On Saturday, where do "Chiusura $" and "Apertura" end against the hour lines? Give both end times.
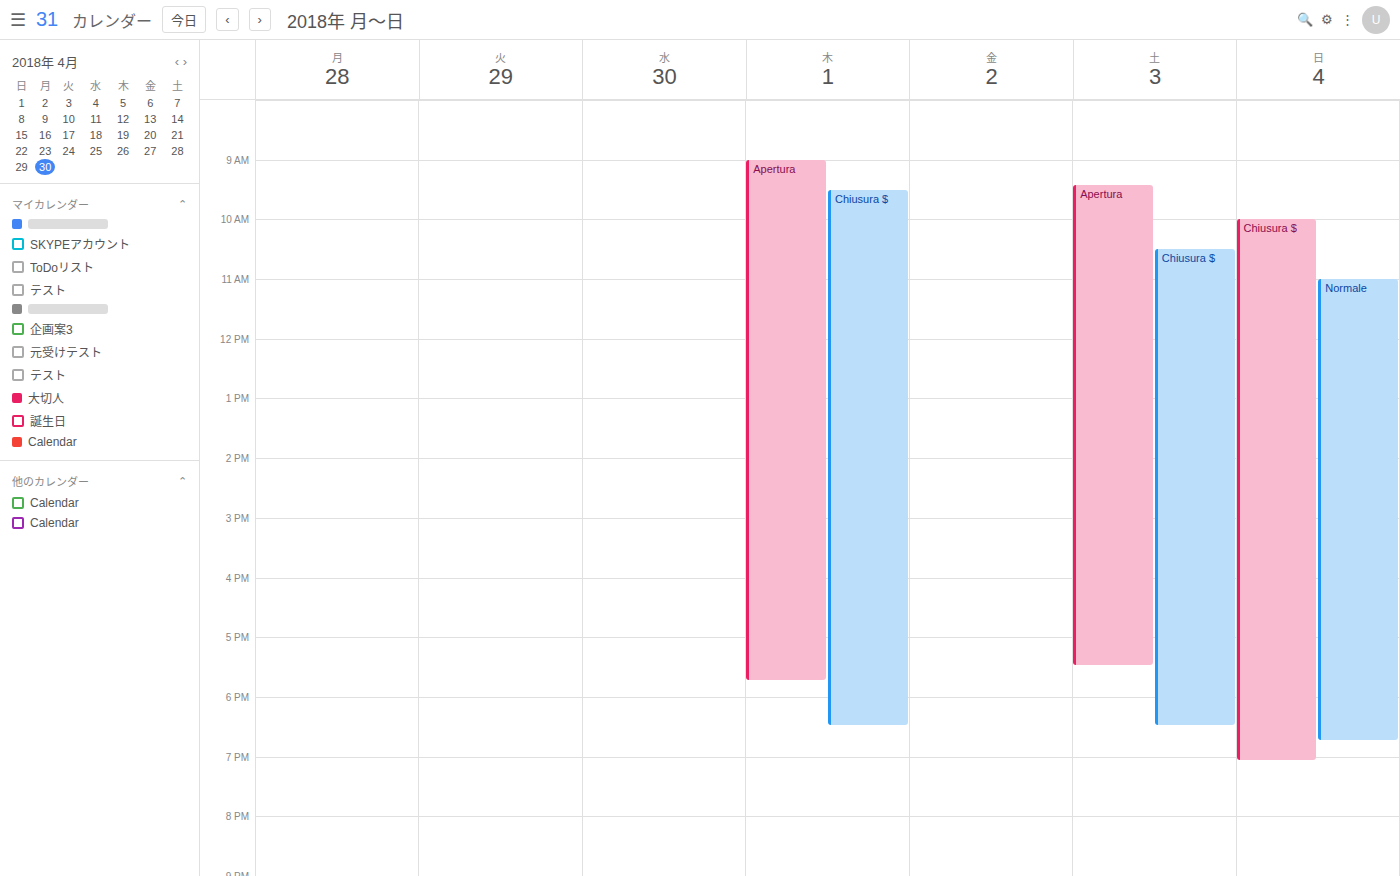
"Chiusura $": 6:30 PM, halfway between the 6 PM and 7 PM lines. "Apertura": 5:30 PM, halfway between the 5 PM and 6 PM lines.